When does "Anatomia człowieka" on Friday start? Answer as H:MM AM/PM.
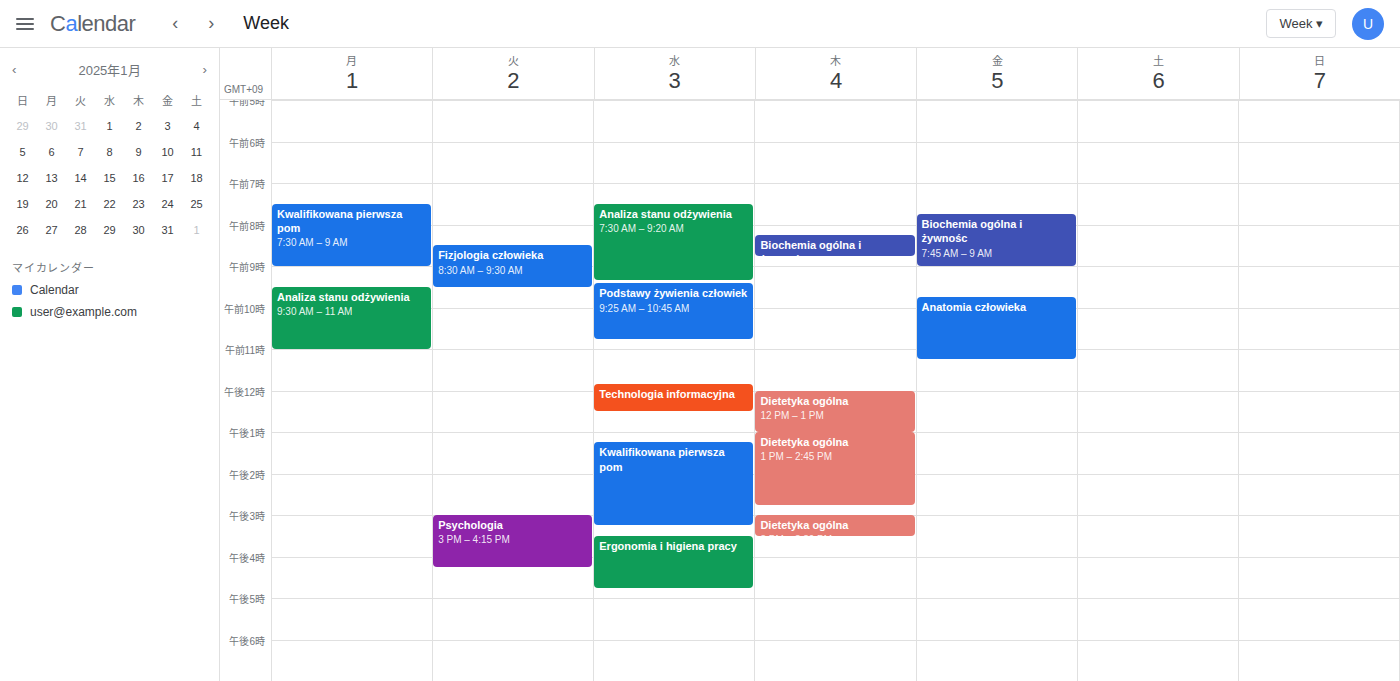
9:45 AM